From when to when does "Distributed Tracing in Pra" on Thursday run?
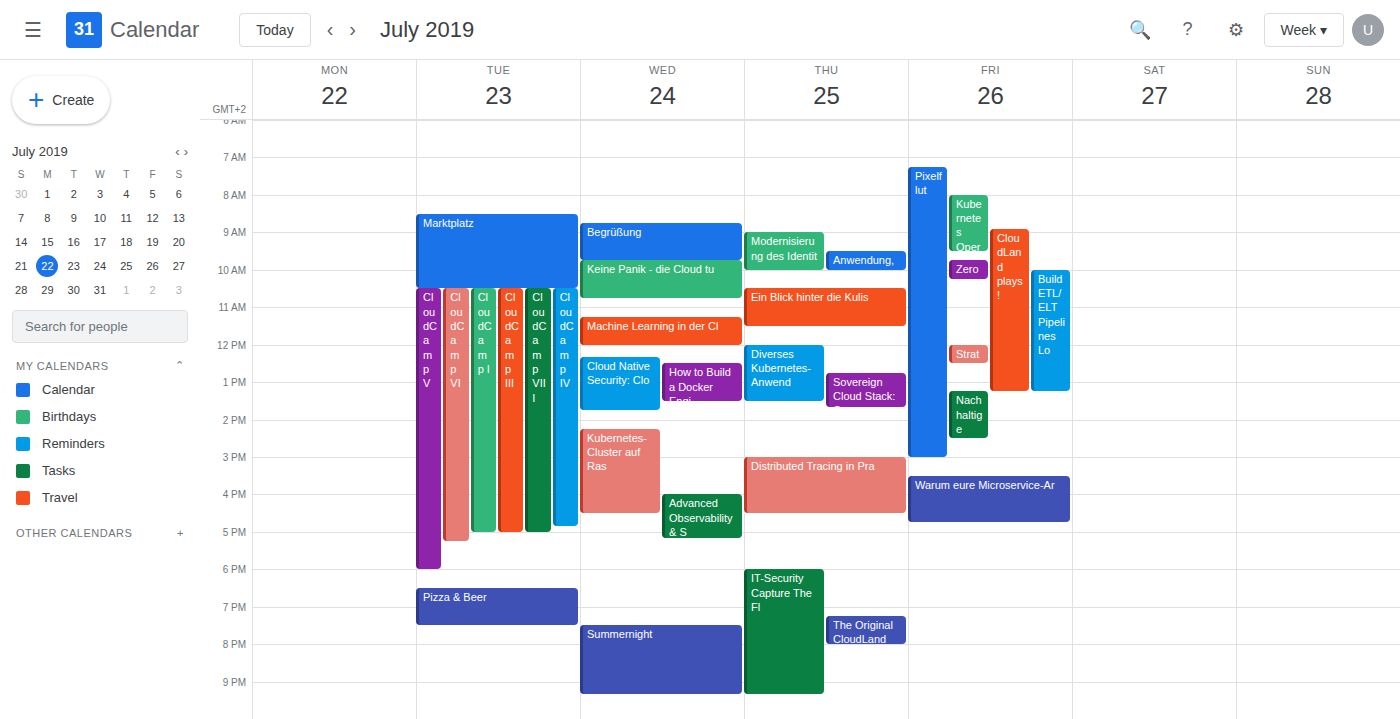
15:00 to 16:30